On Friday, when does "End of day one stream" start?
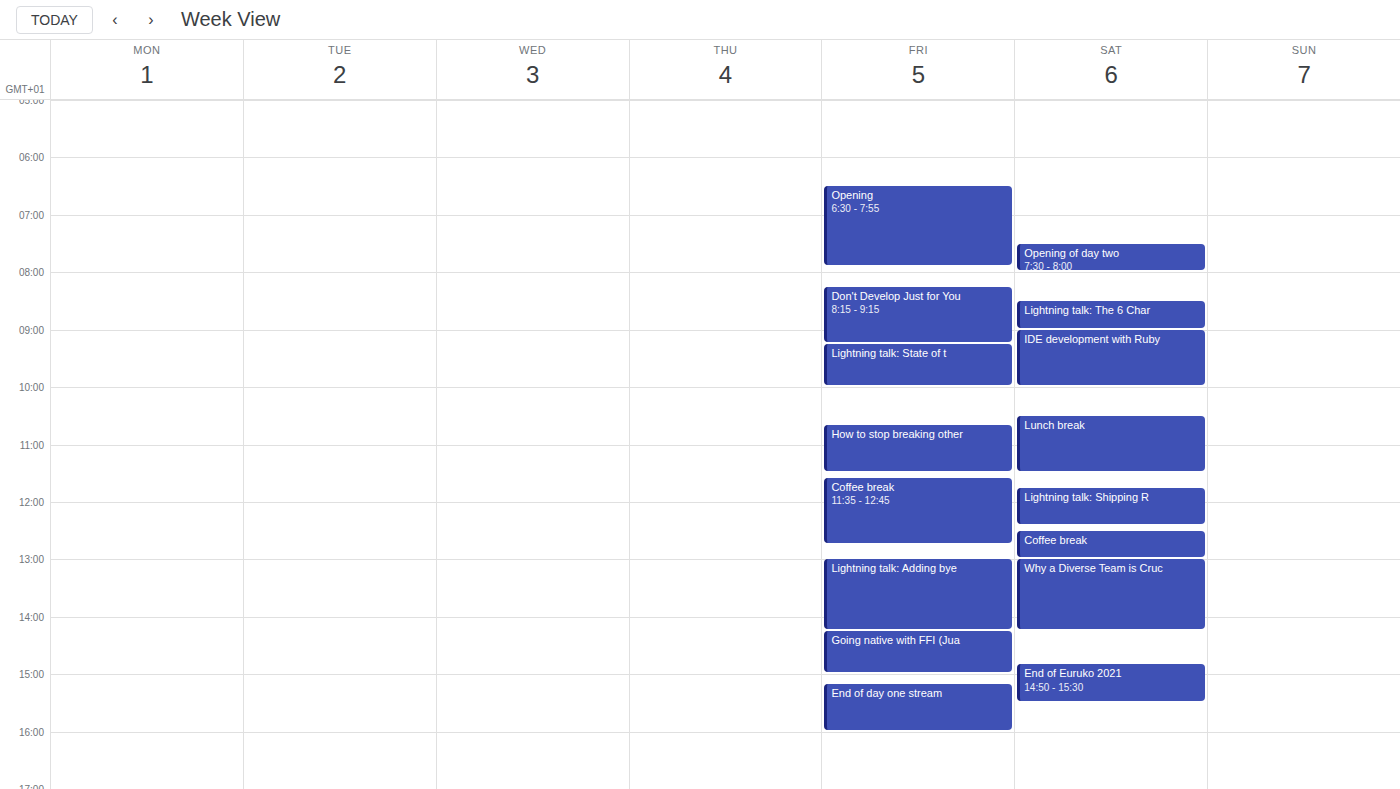
3:10 PM